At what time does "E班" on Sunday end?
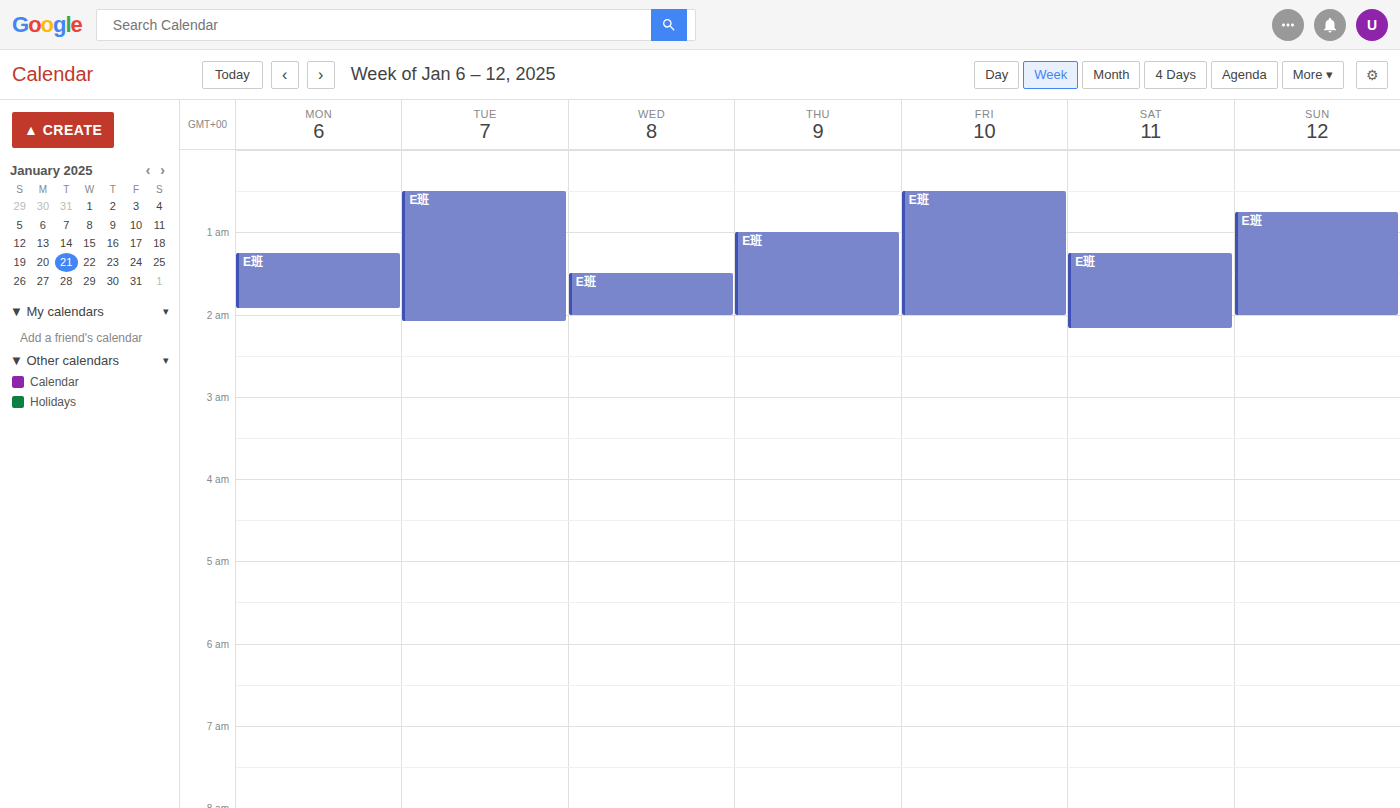
02:00